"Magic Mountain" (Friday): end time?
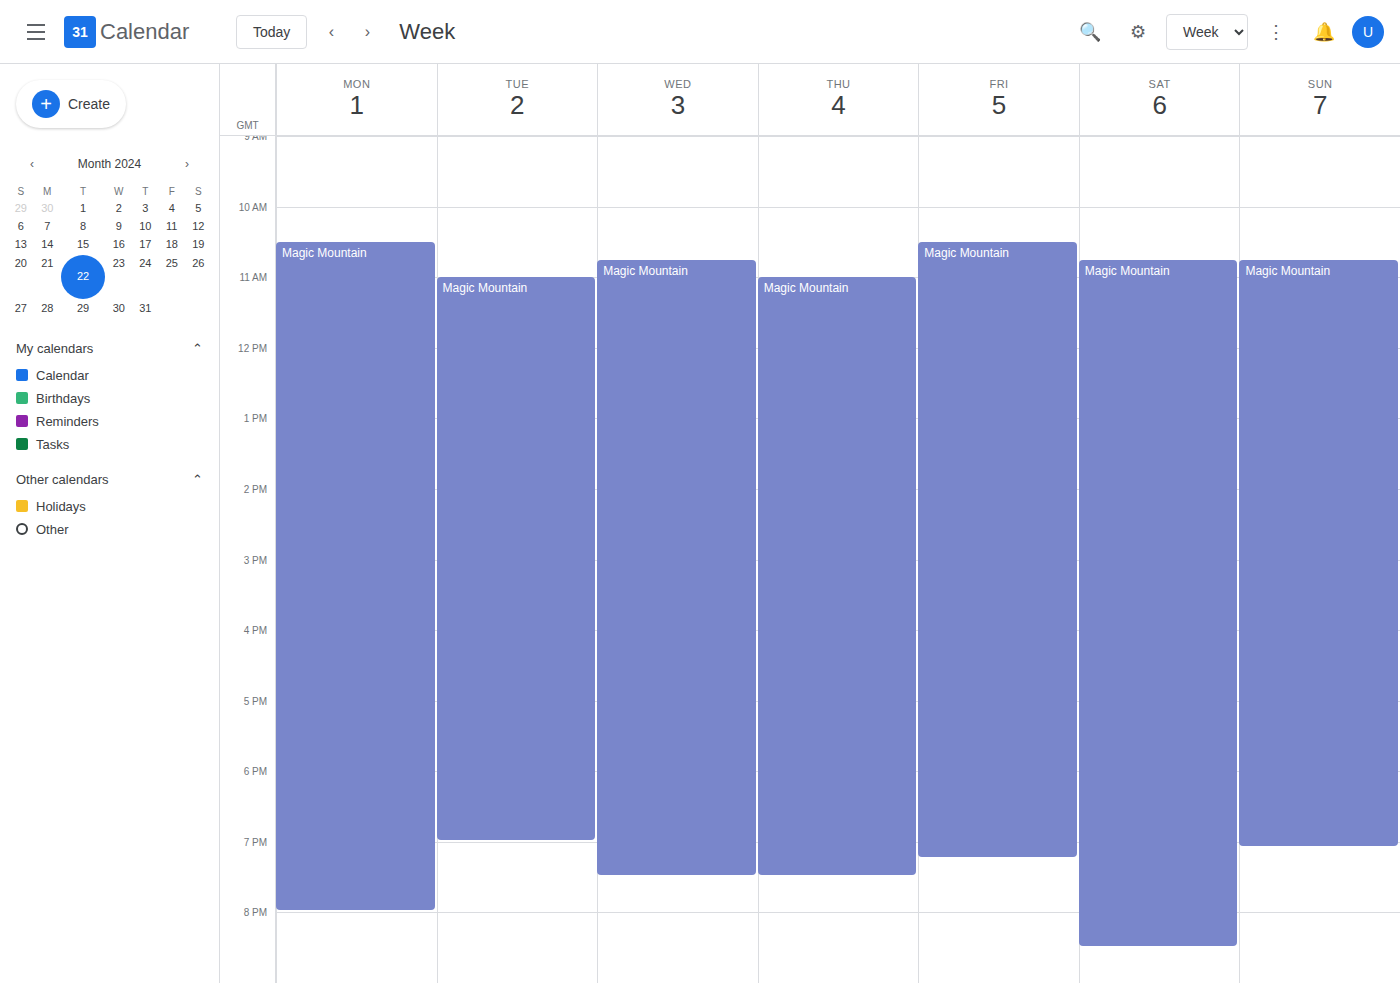
7:15 PM